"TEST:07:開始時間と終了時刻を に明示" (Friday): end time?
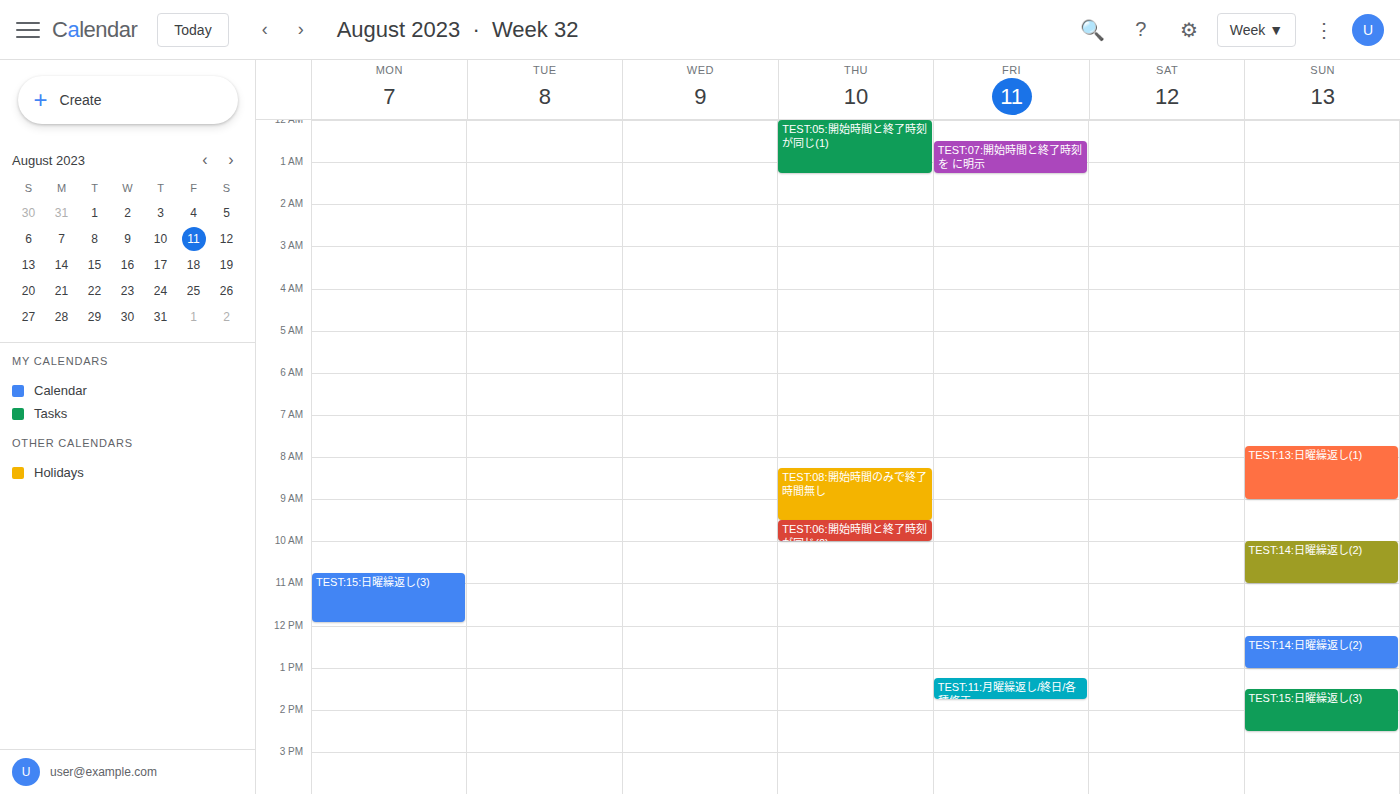
01:15